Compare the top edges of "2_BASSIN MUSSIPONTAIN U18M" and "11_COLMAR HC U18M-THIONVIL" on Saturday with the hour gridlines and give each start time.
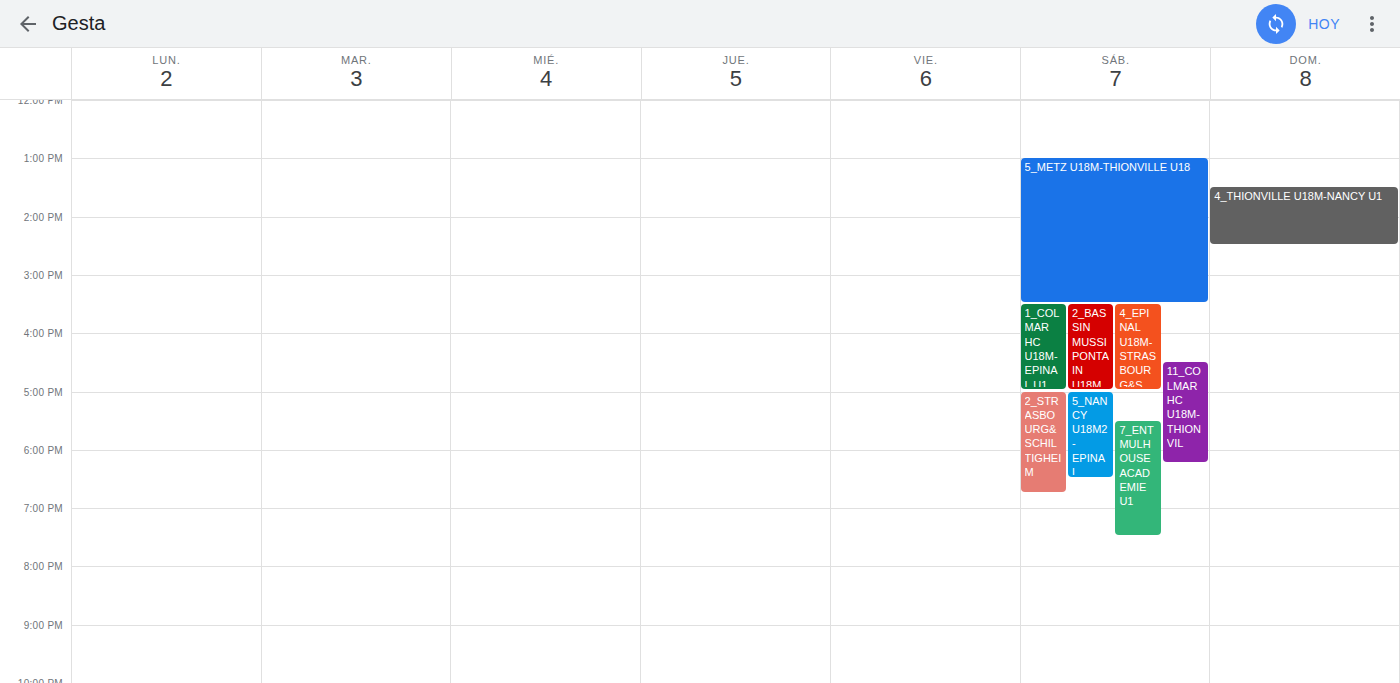
"2_BASSIN MUSSIPONTAIN U18M": 3:30 PM, halfway between the 3 PM and 4 PM lines. "11_COLMAR HC U18M-THIONVIL": 4:30 PM, halfway between the 4 PM and 5 PM lines.